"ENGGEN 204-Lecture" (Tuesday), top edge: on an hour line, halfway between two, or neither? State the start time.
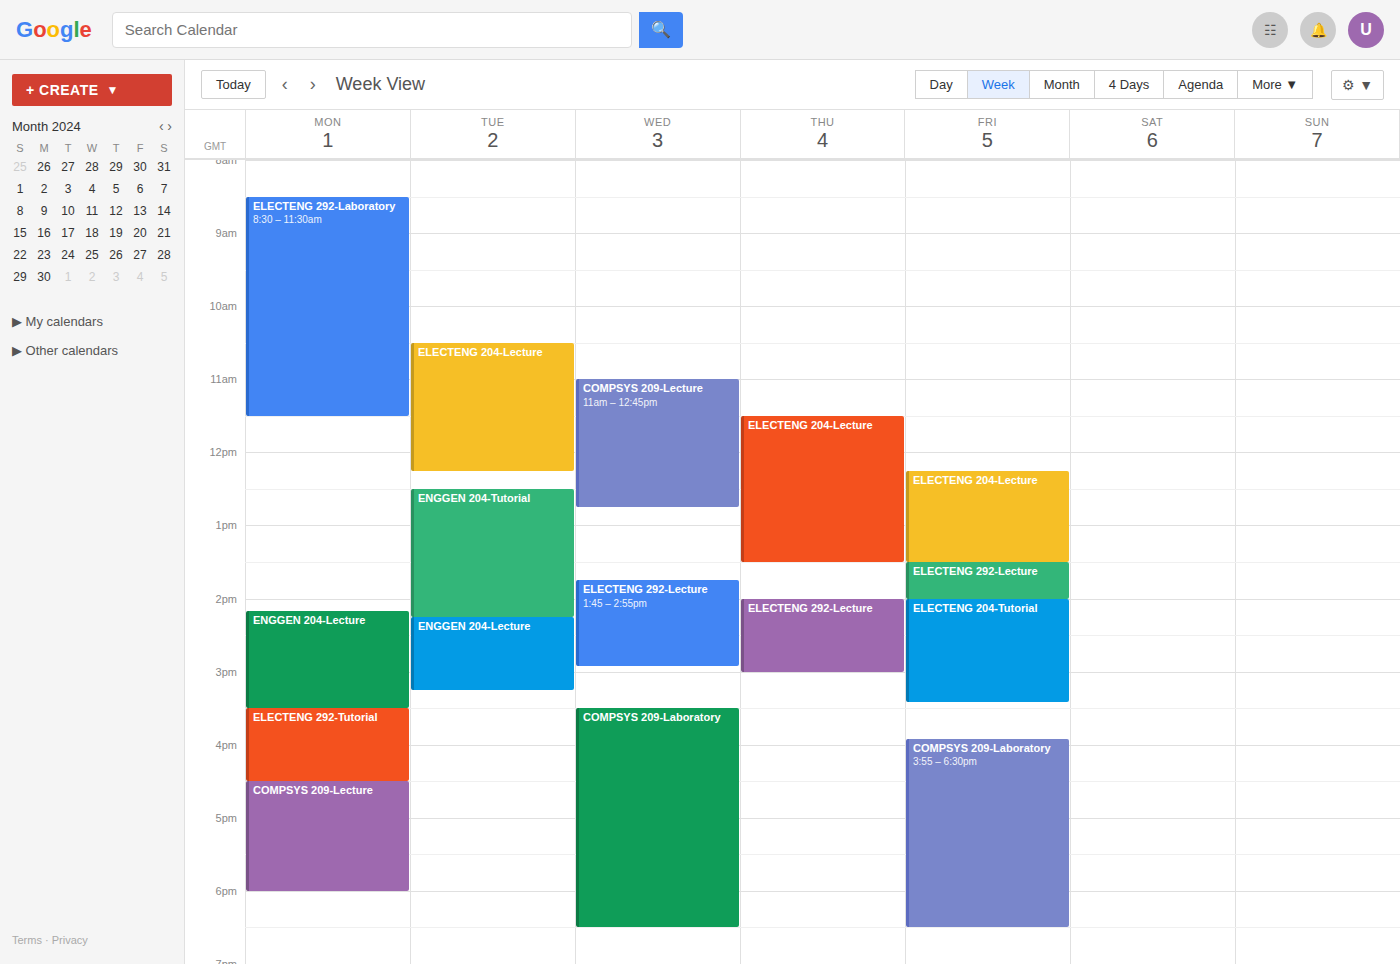
2:15 PM -- neither: a quarter of the way from the 2 PM line to the 3 PM line.